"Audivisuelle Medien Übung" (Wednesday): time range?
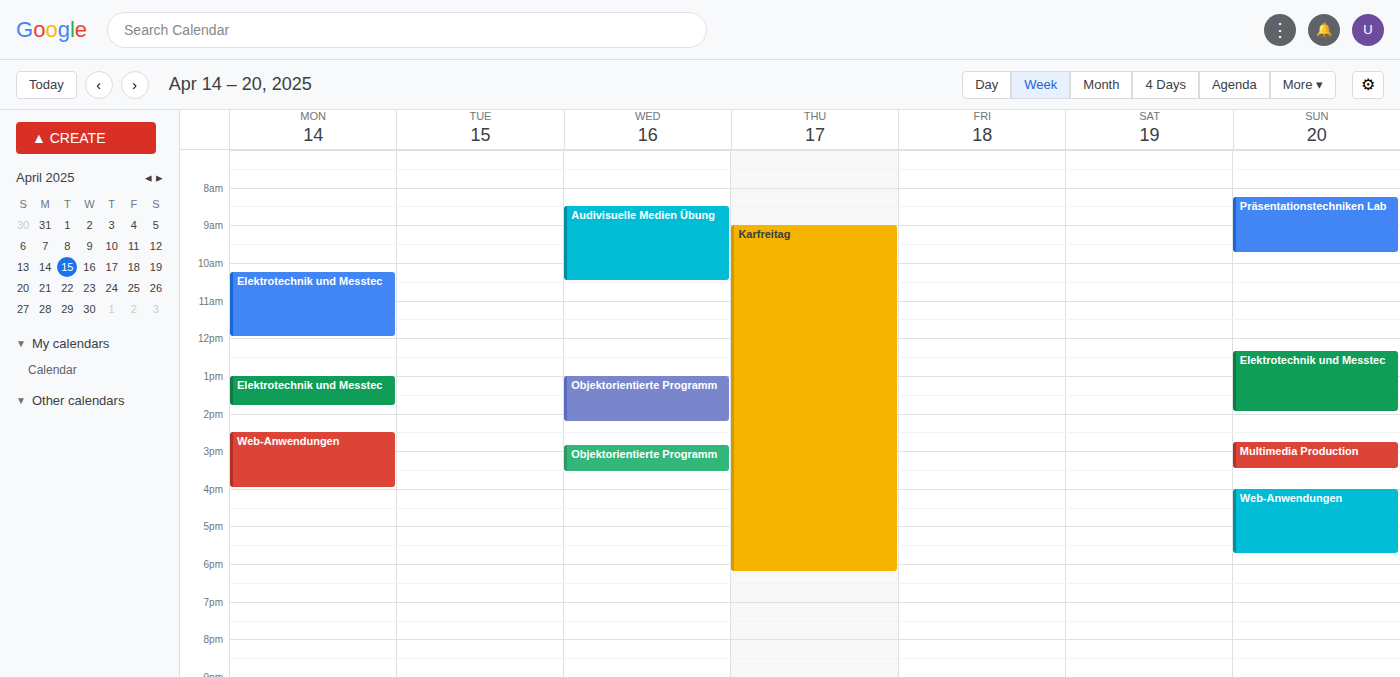
8:30 AM to 10:30 AM